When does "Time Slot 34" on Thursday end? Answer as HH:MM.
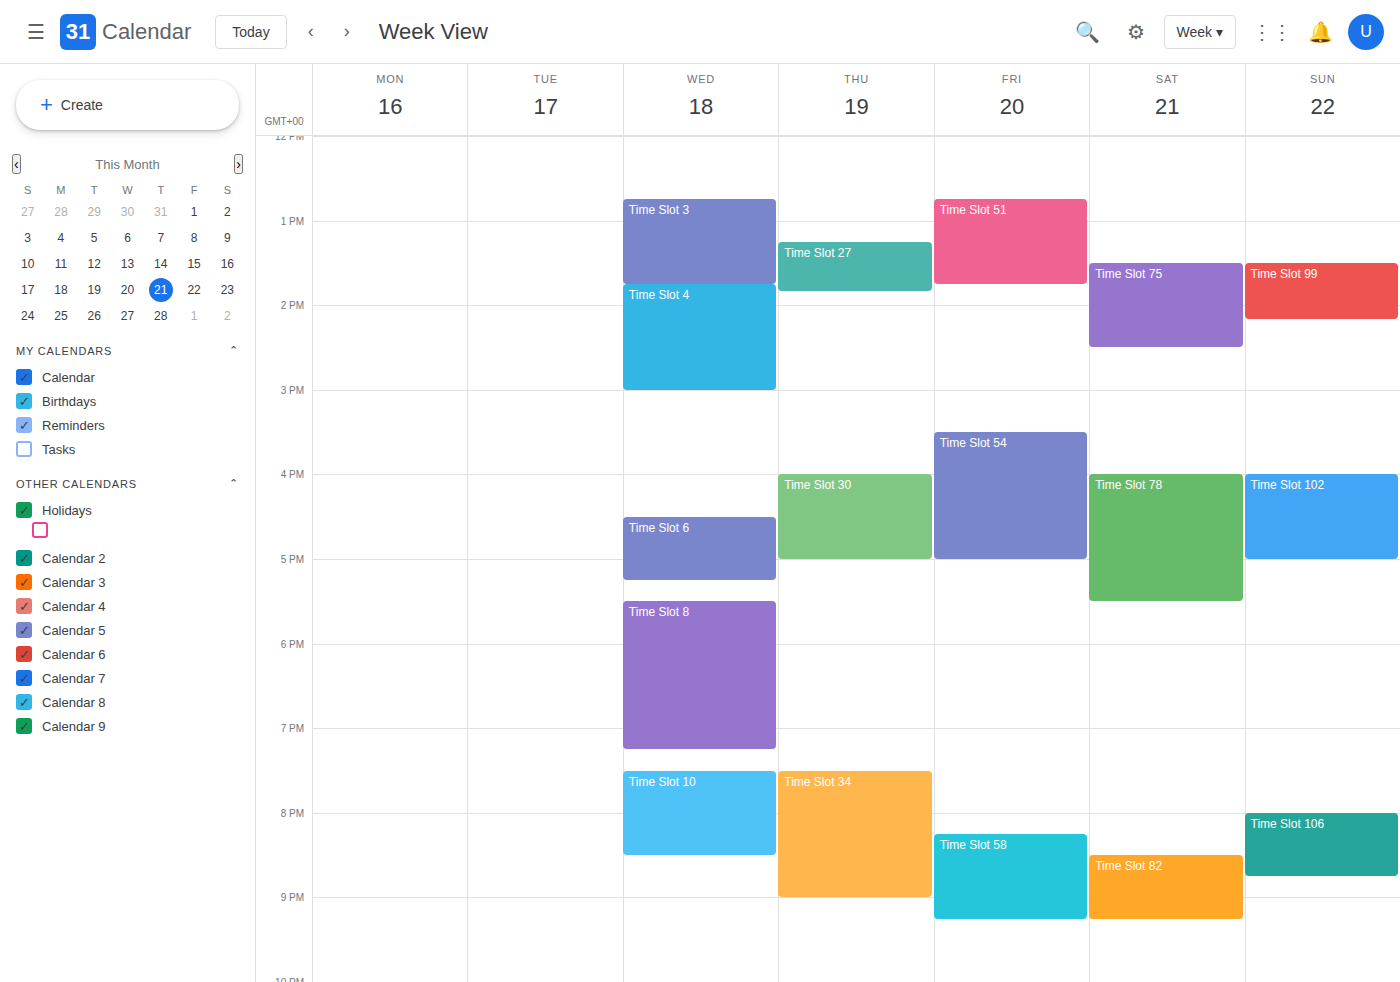
21:00